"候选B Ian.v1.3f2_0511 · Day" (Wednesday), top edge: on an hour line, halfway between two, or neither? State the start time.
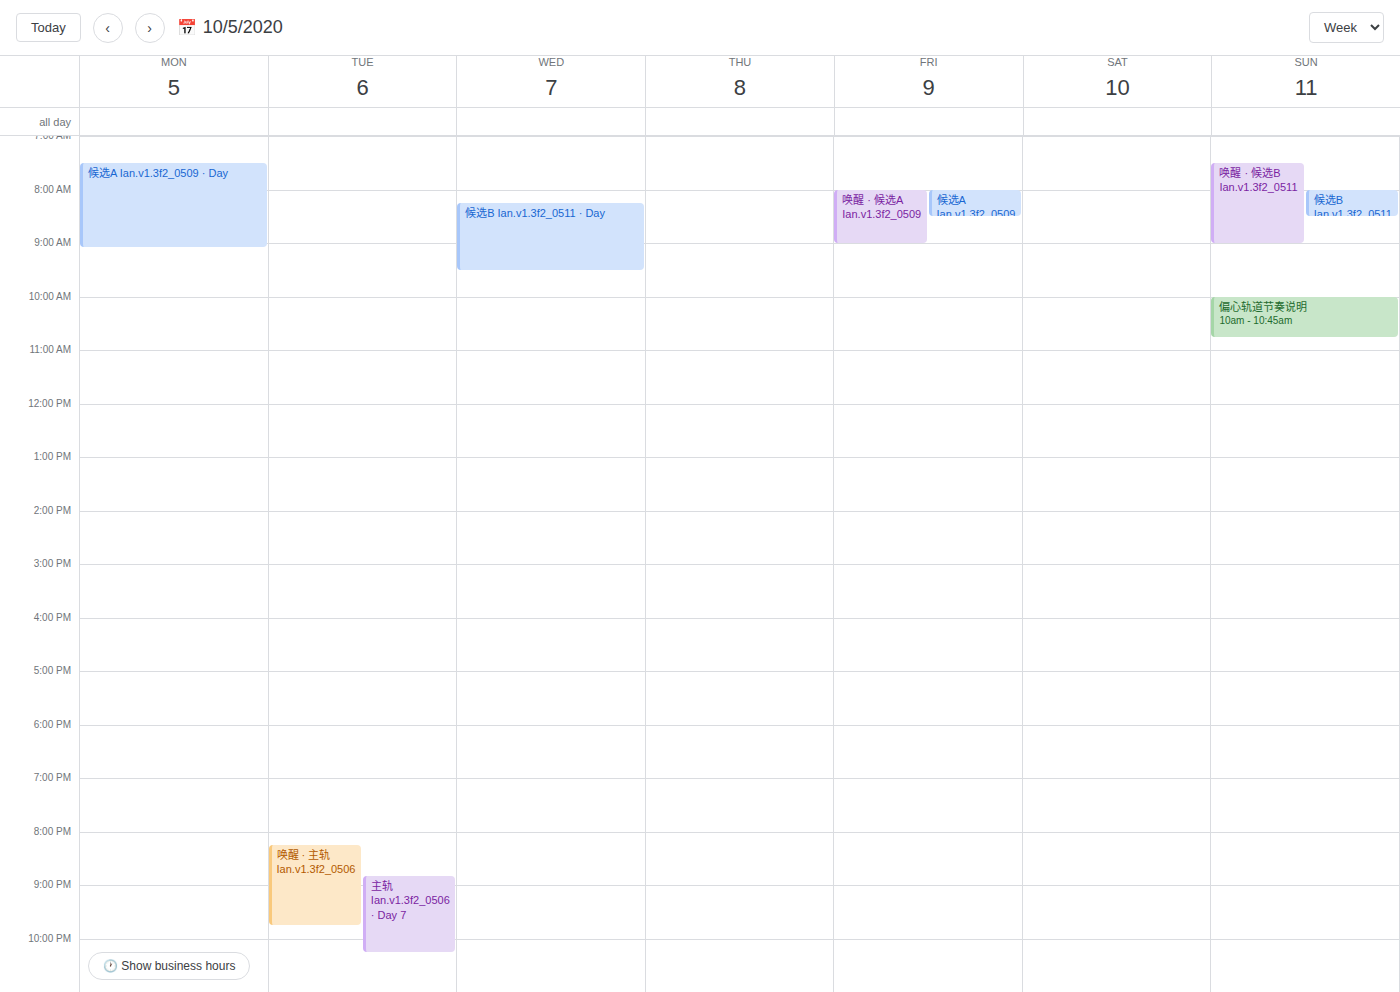
8:15 AM -- neither: a quarter of the way from the 8 AM line to the 9 AM line.